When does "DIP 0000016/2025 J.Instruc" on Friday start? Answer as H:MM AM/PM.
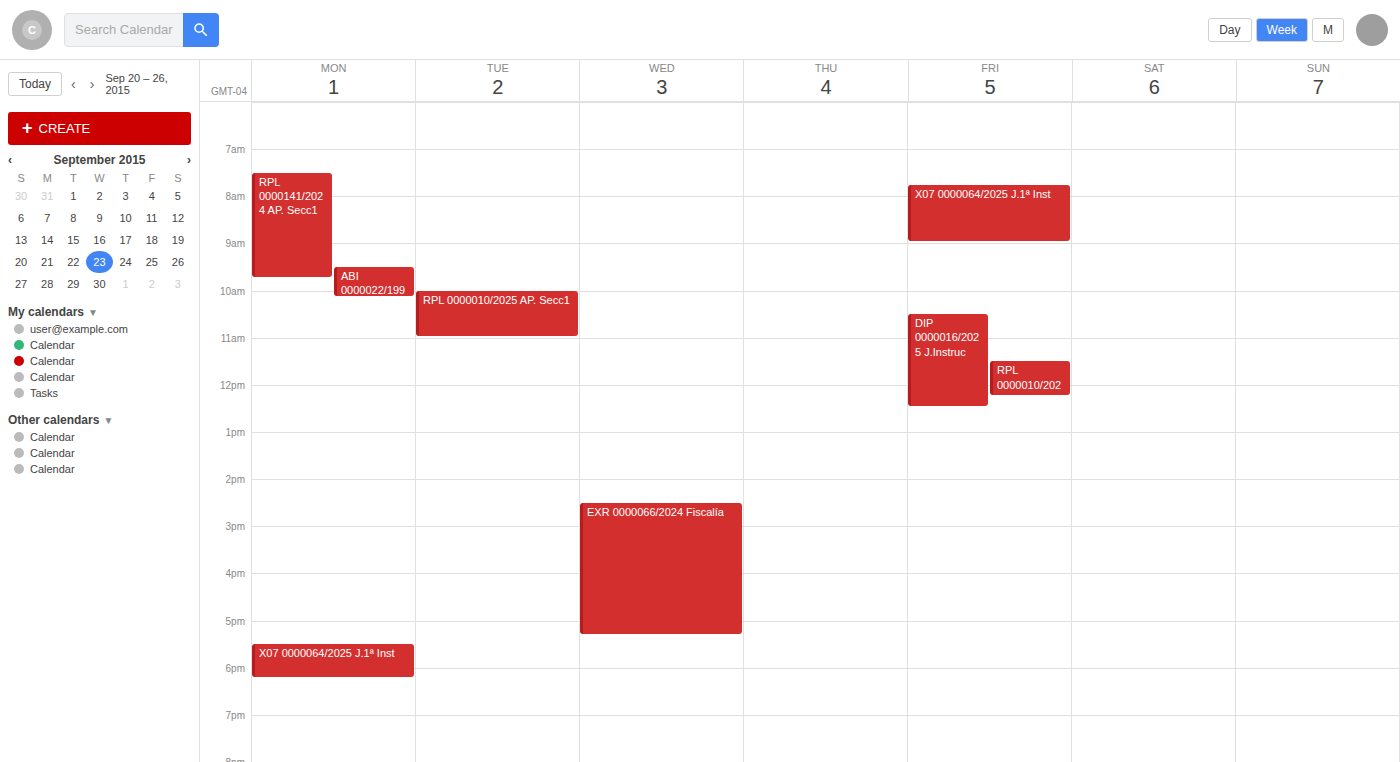
10:30 AM